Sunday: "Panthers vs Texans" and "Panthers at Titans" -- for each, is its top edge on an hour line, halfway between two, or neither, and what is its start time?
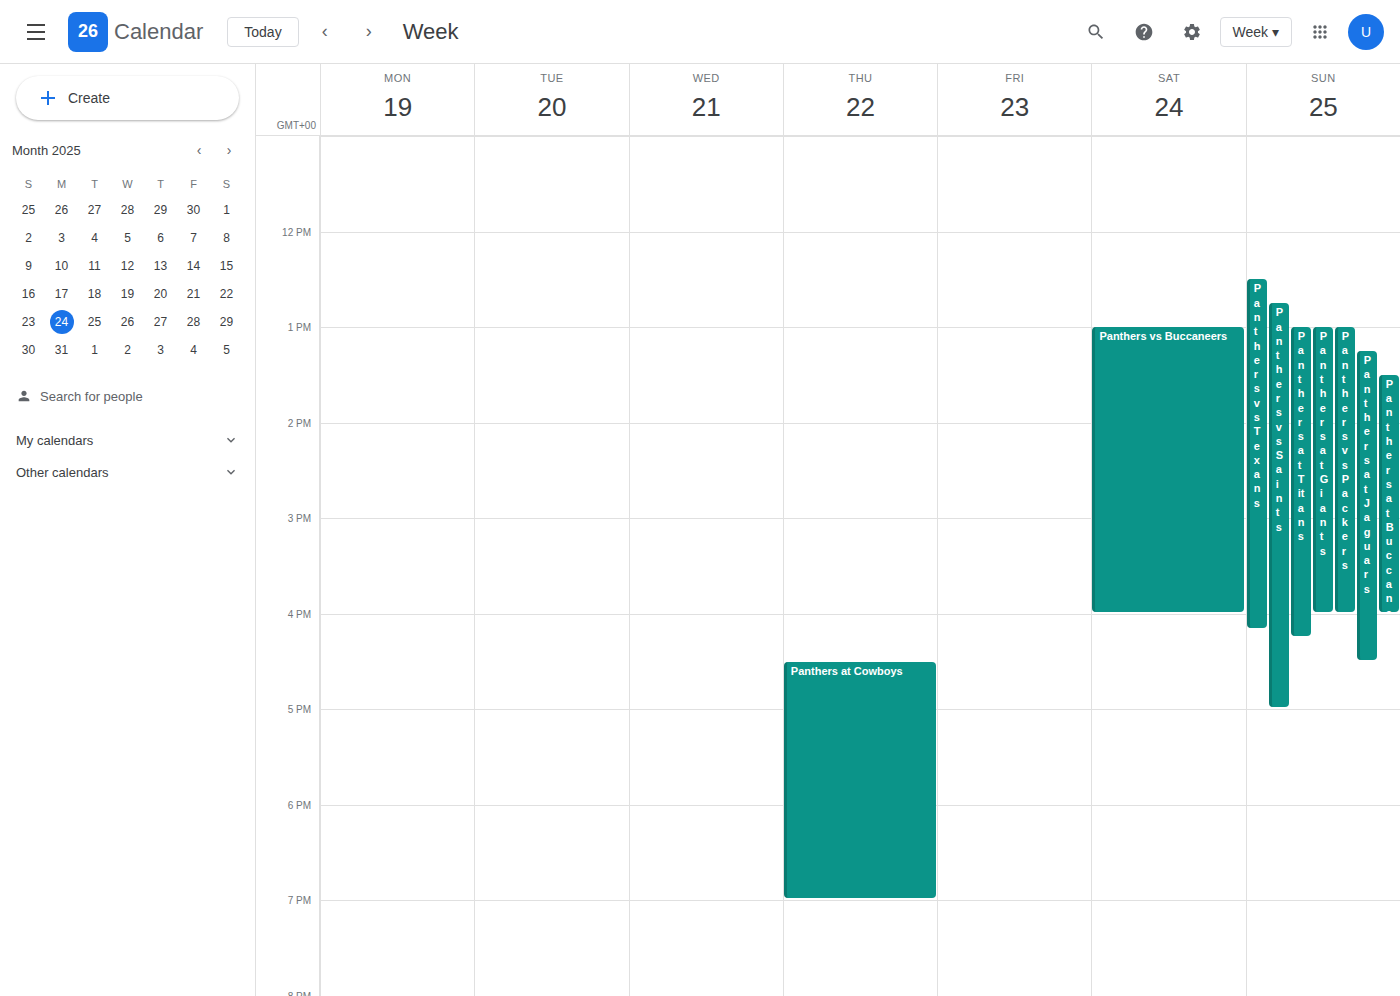
"Panthers vs Texans": 12:30, halfway between the 12:00 and 13:00 lines. "Panthers at Titans": 13:00, exactly on the 13:00 line.